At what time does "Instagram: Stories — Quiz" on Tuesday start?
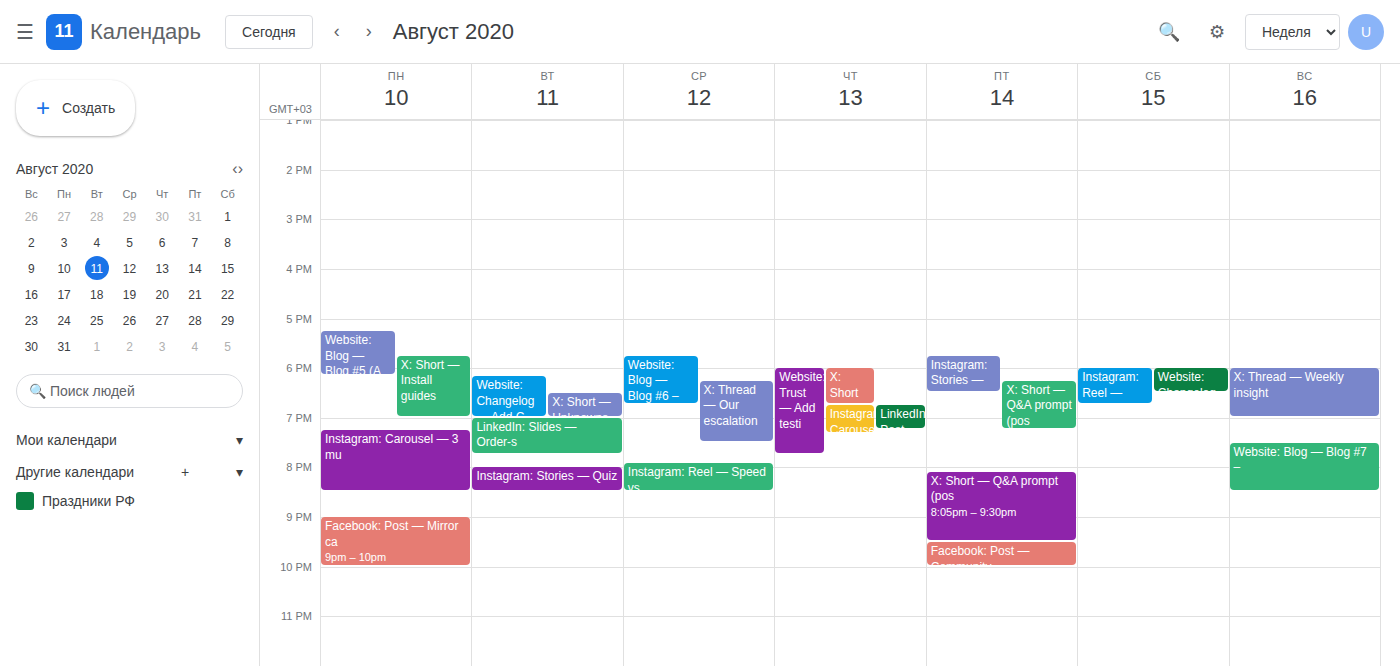
8:00 PM